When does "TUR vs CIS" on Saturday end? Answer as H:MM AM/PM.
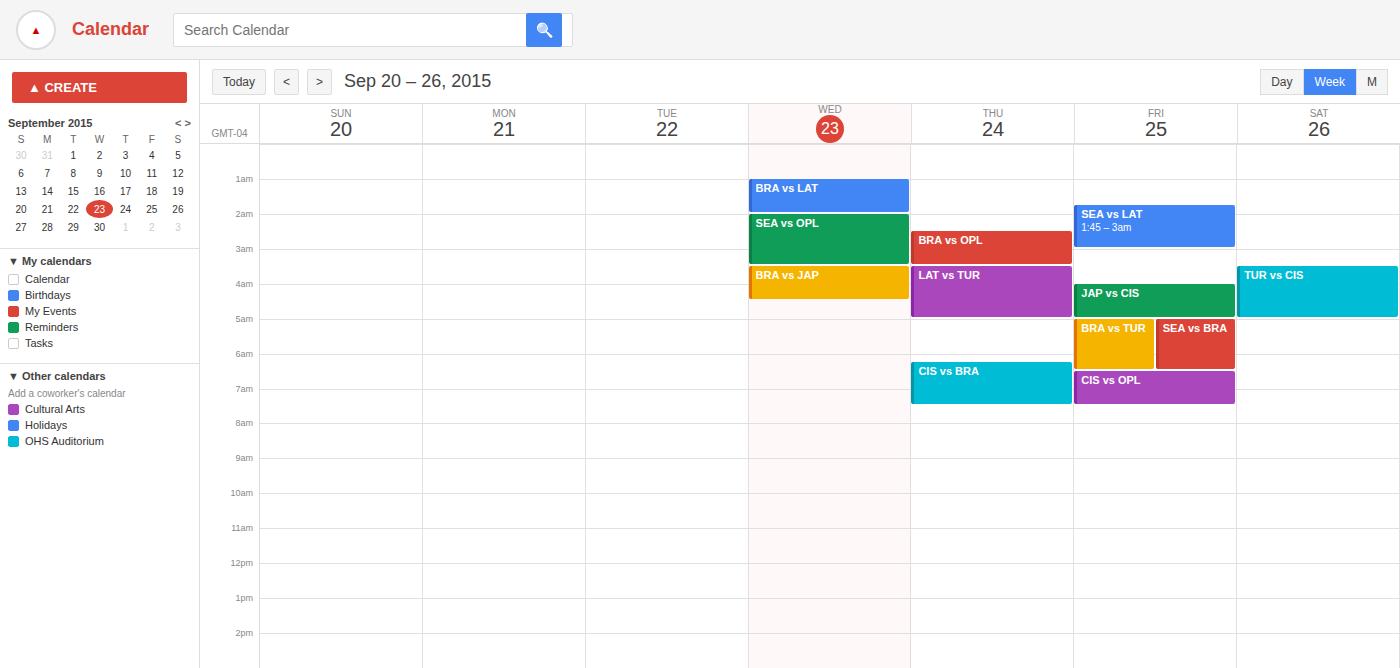
5:00 AM